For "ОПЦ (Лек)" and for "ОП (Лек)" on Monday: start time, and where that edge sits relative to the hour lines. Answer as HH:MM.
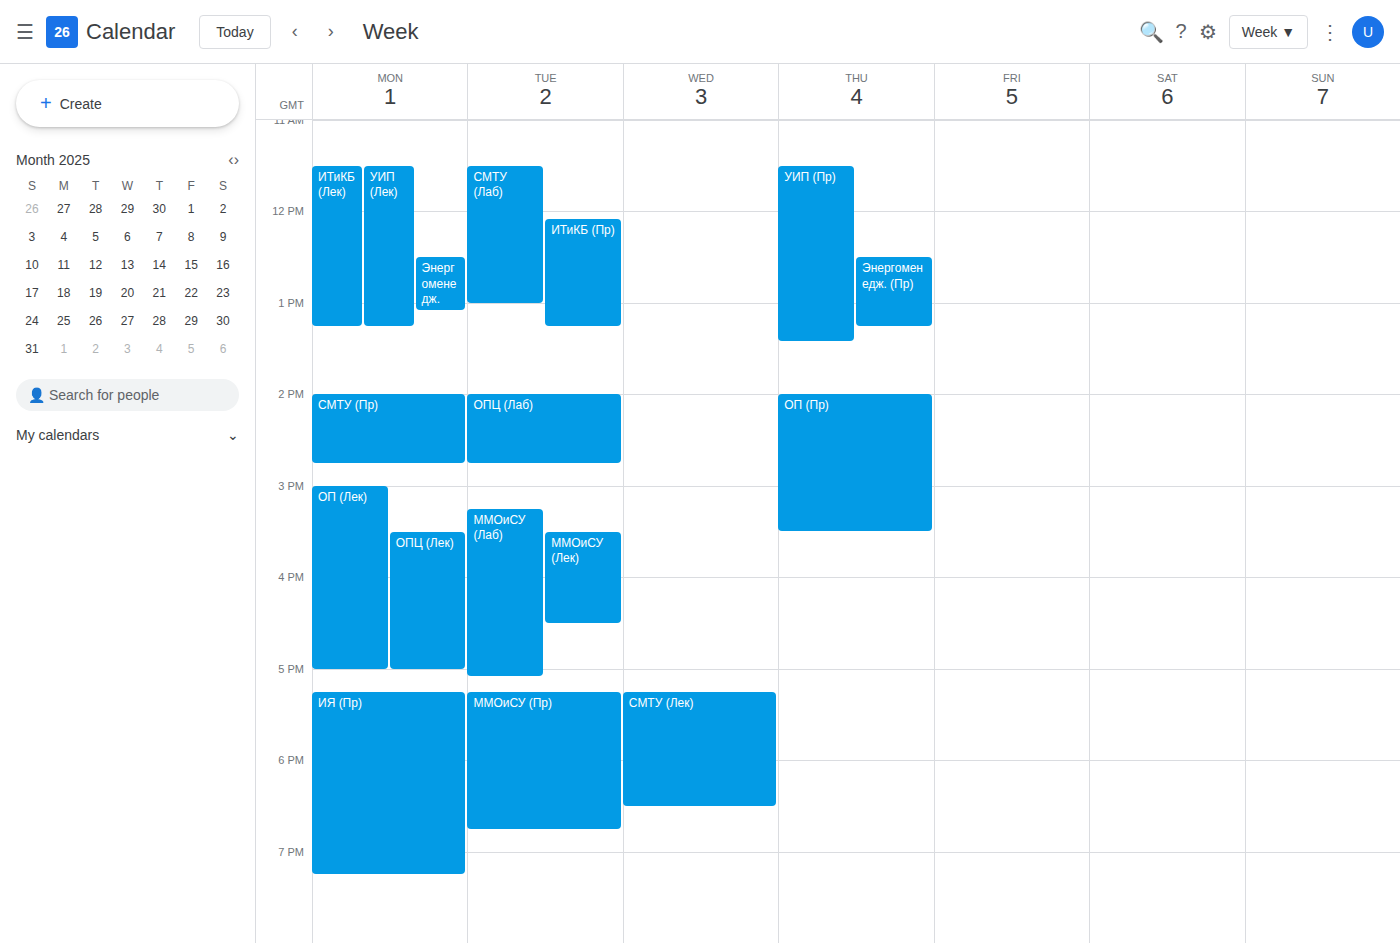
"ОПЦ (Лек)": 15:30, halfway between the 15:00 and 16:00 lines. "ОП (Лек)": 15:00, exactly on the 15:00 line.